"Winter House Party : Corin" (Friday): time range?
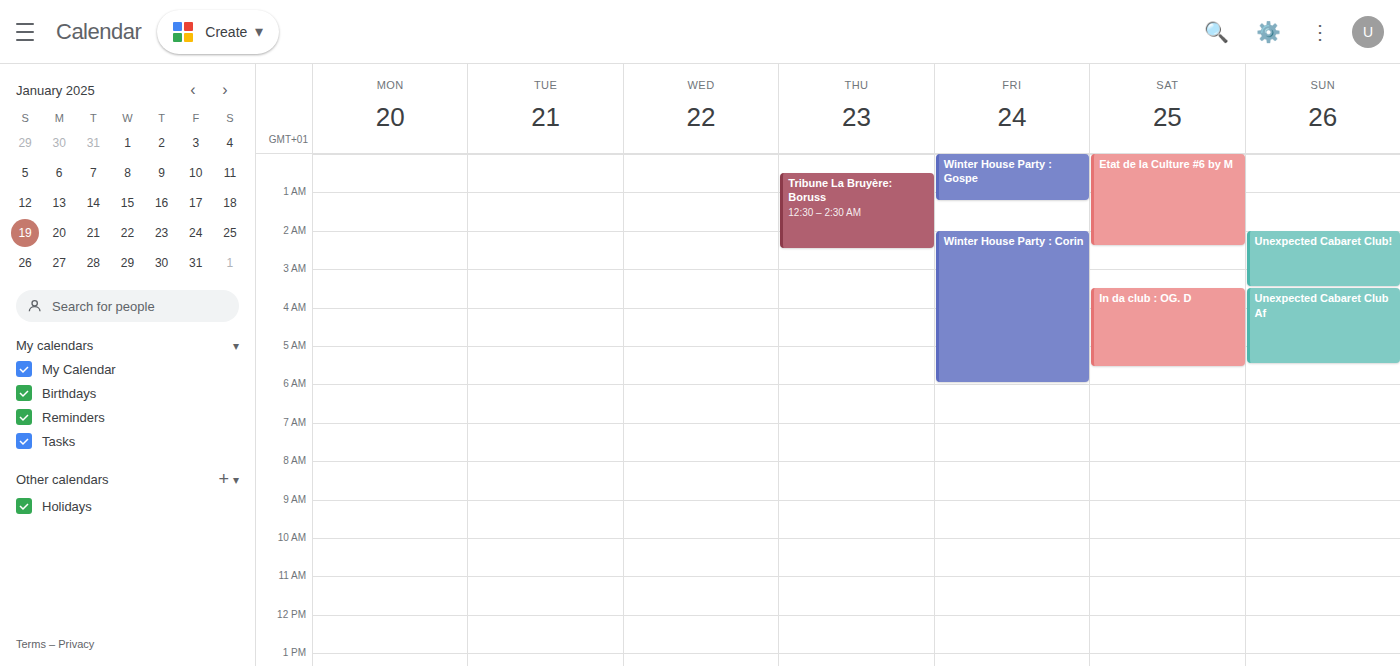
2:00 AM to 6:00 AM